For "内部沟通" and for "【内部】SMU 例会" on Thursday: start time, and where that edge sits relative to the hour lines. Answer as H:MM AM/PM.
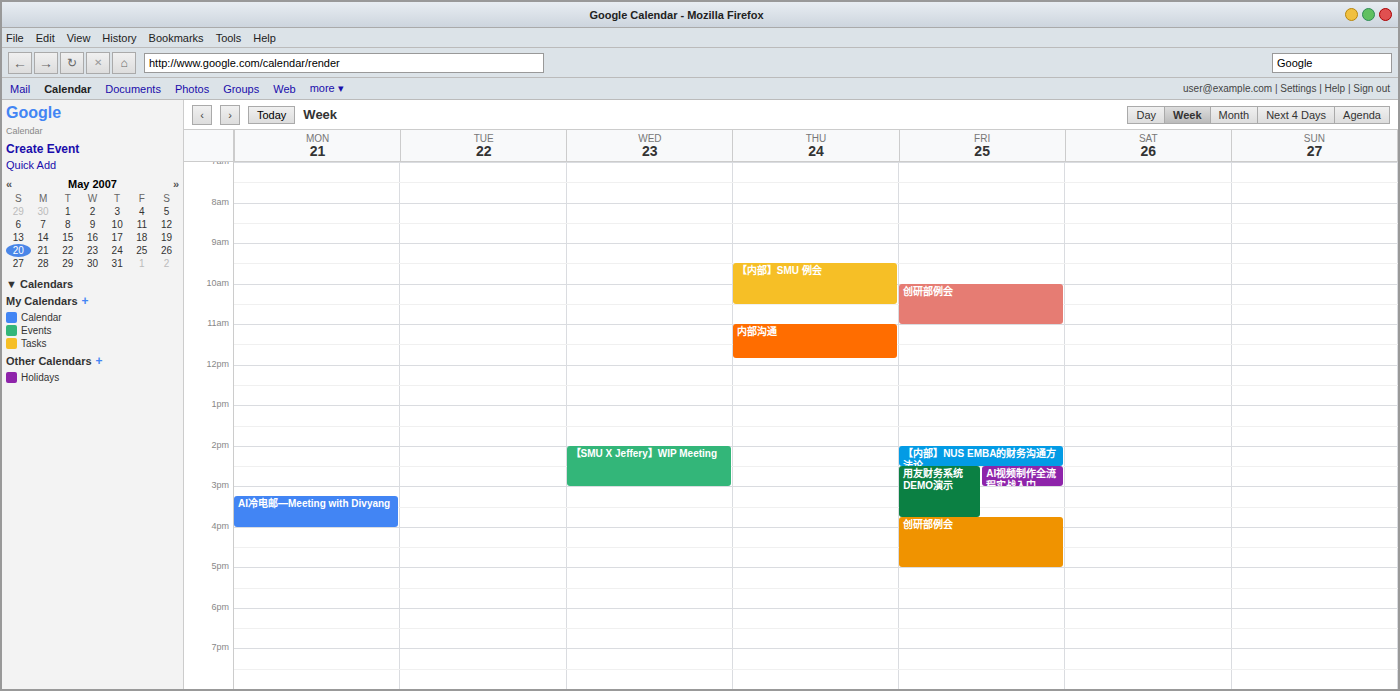
"内部沟通": 11:00 AM, exactly on the 11 AM line. "【内部】SMU 例会": 9:30 AM, halfway between the 9 AM and 10 AM lines.